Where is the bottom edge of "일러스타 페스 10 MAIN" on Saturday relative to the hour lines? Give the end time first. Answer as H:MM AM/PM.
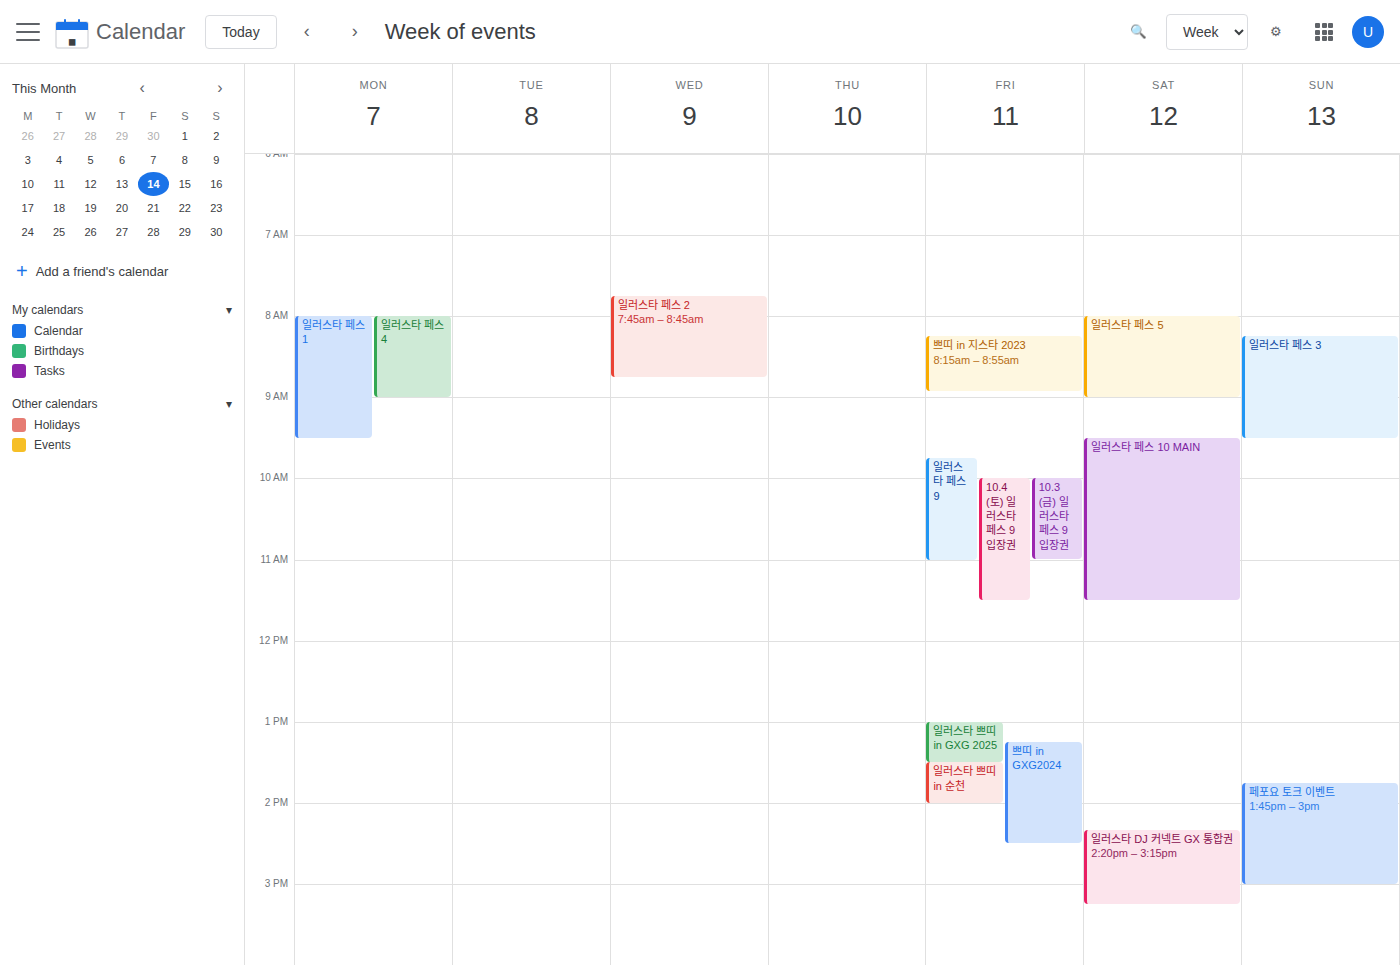
11:30 AM -- halfway between the 11 AM and 12 PM lines.